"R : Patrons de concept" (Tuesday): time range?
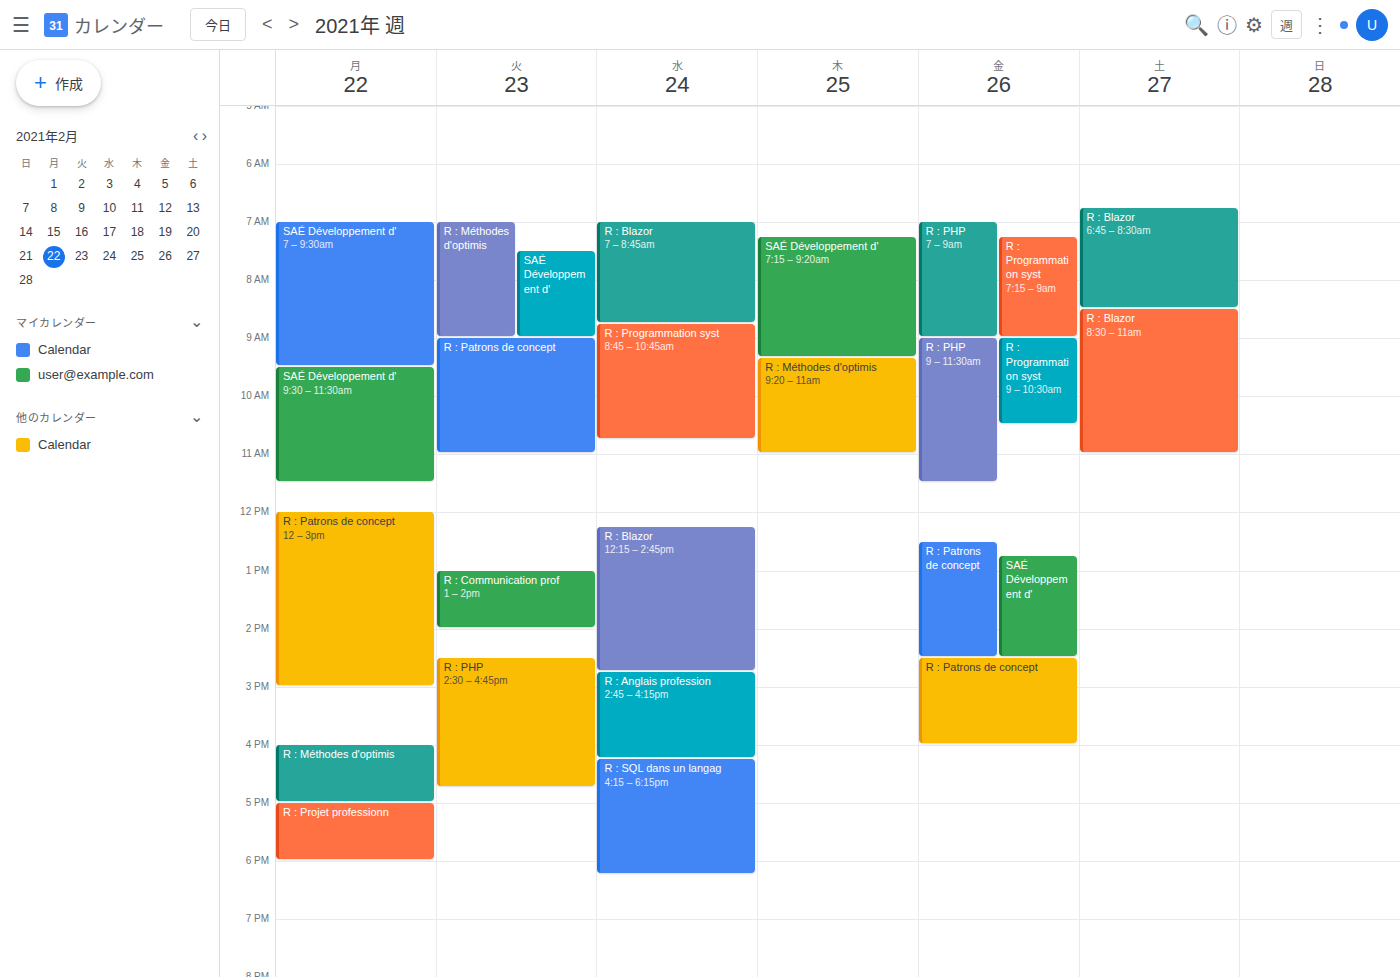
09:00 to 11:00